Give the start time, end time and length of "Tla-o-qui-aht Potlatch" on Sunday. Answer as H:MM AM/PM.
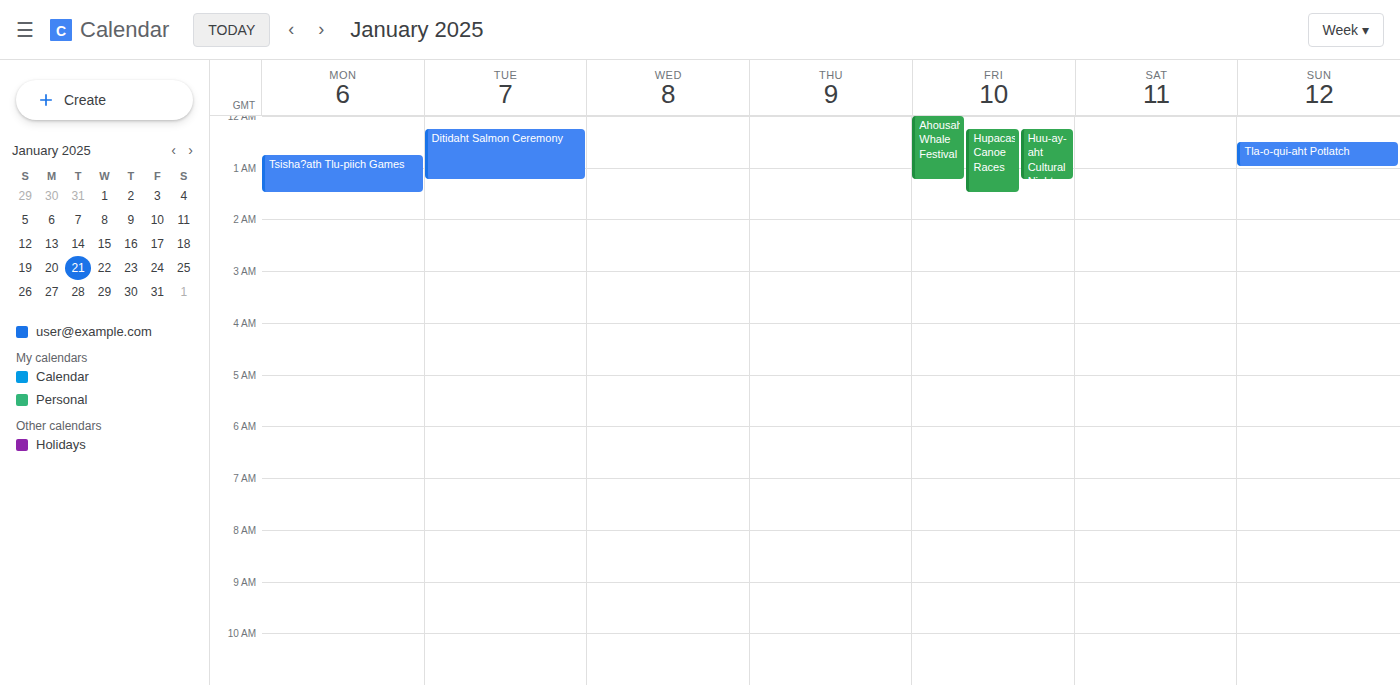
12:30 AM to 1:00 AM, 30 minutes